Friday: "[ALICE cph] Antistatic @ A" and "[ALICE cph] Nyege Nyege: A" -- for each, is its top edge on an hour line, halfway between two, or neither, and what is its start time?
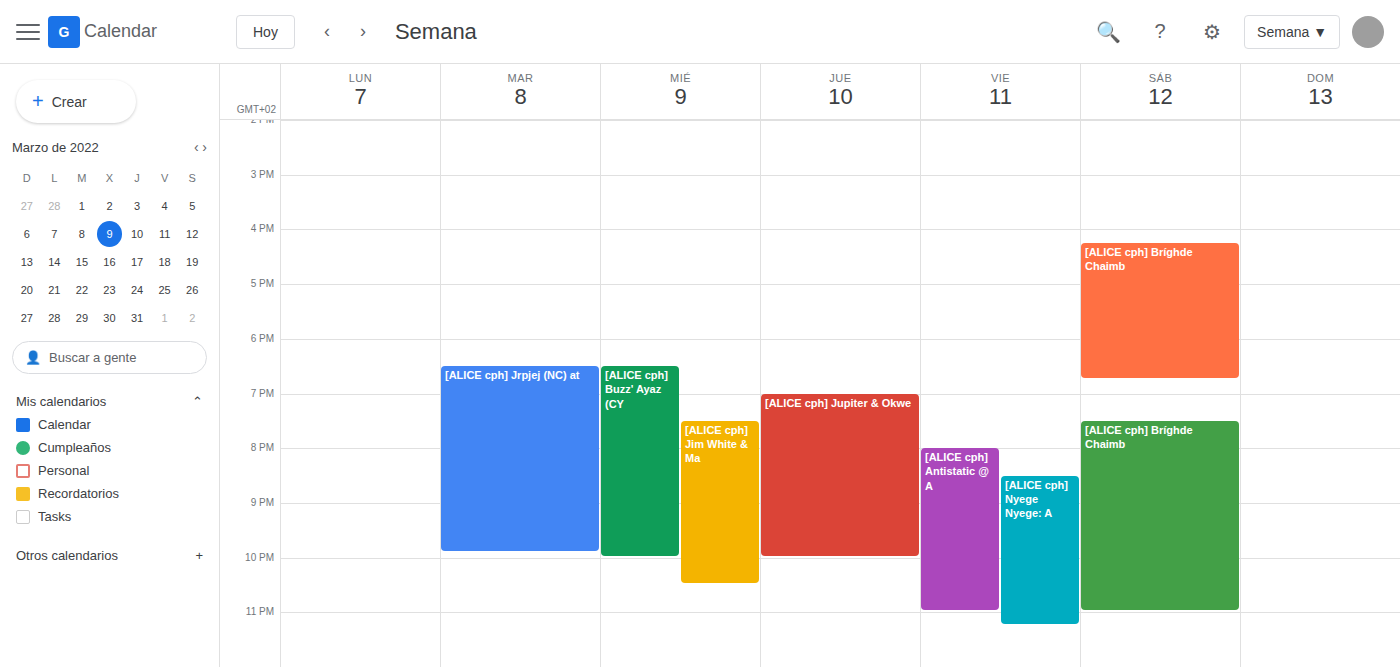
"[ALICE cph] Antistatic @ A": 20:00, exactly on the 20:00 line. "[ALICE cph] Nyege Nyege: A": 20:30, halfway between the 20:00 and 21:00 lines.